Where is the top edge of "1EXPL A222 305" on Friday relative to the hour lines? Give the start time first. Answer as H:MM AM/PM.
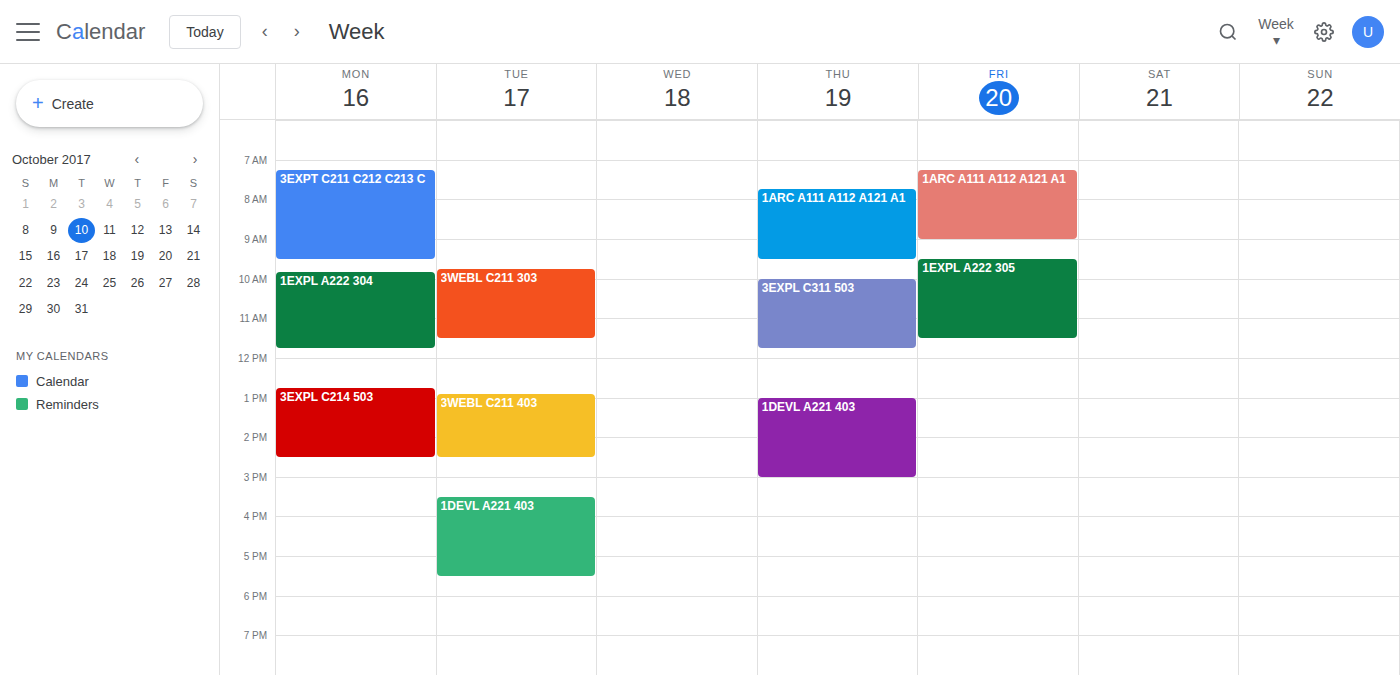
9:30 AM -- halfway between the 9 AM and 10 AM lines.